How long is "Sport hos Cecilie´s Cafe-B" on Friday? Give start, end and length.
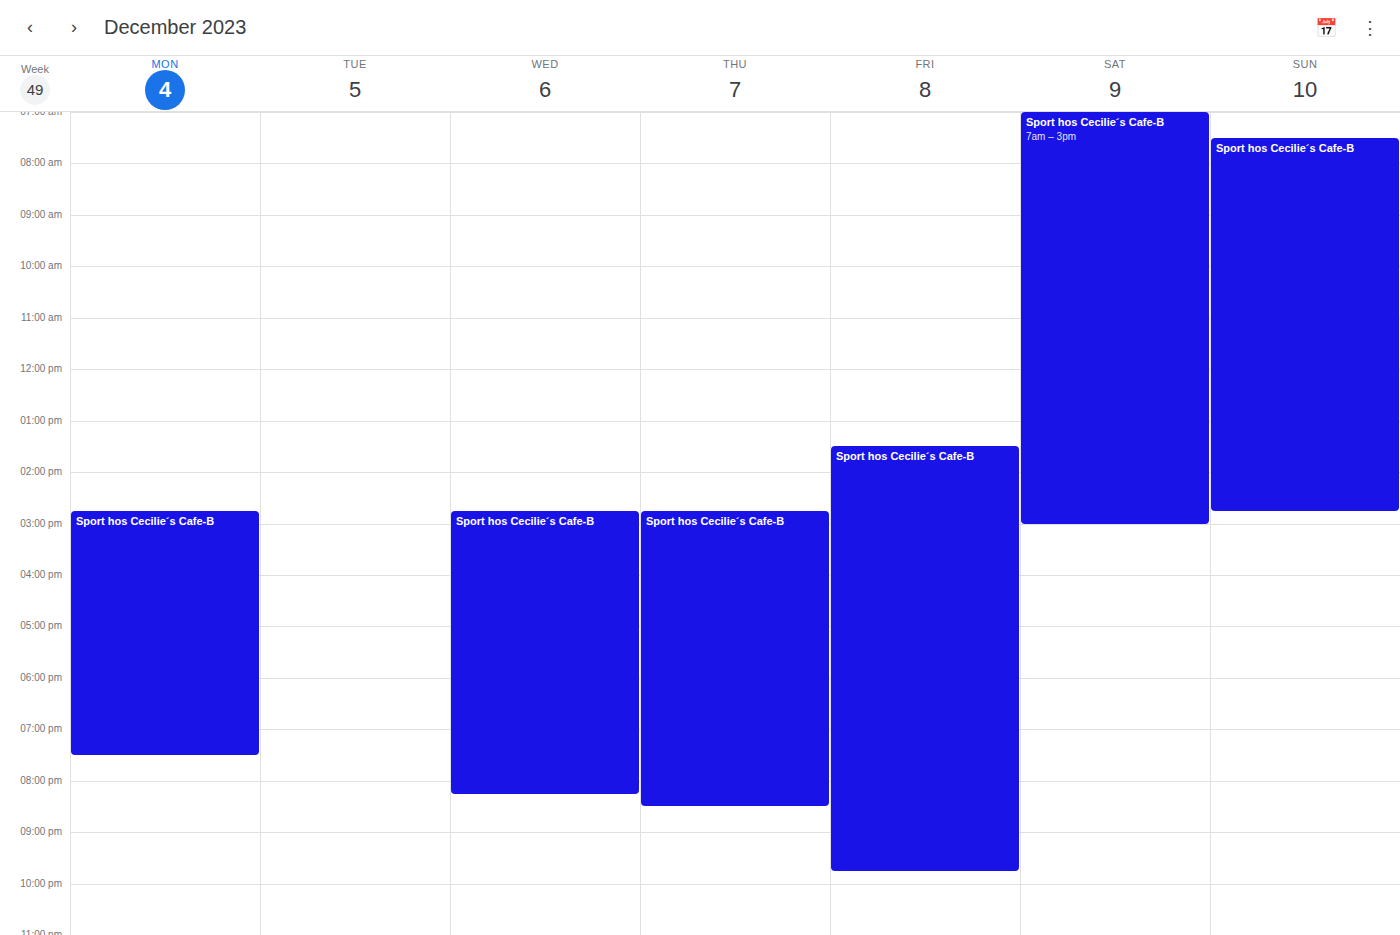
1:30 PM to 9:45 PM, 8 hours 15 minutes